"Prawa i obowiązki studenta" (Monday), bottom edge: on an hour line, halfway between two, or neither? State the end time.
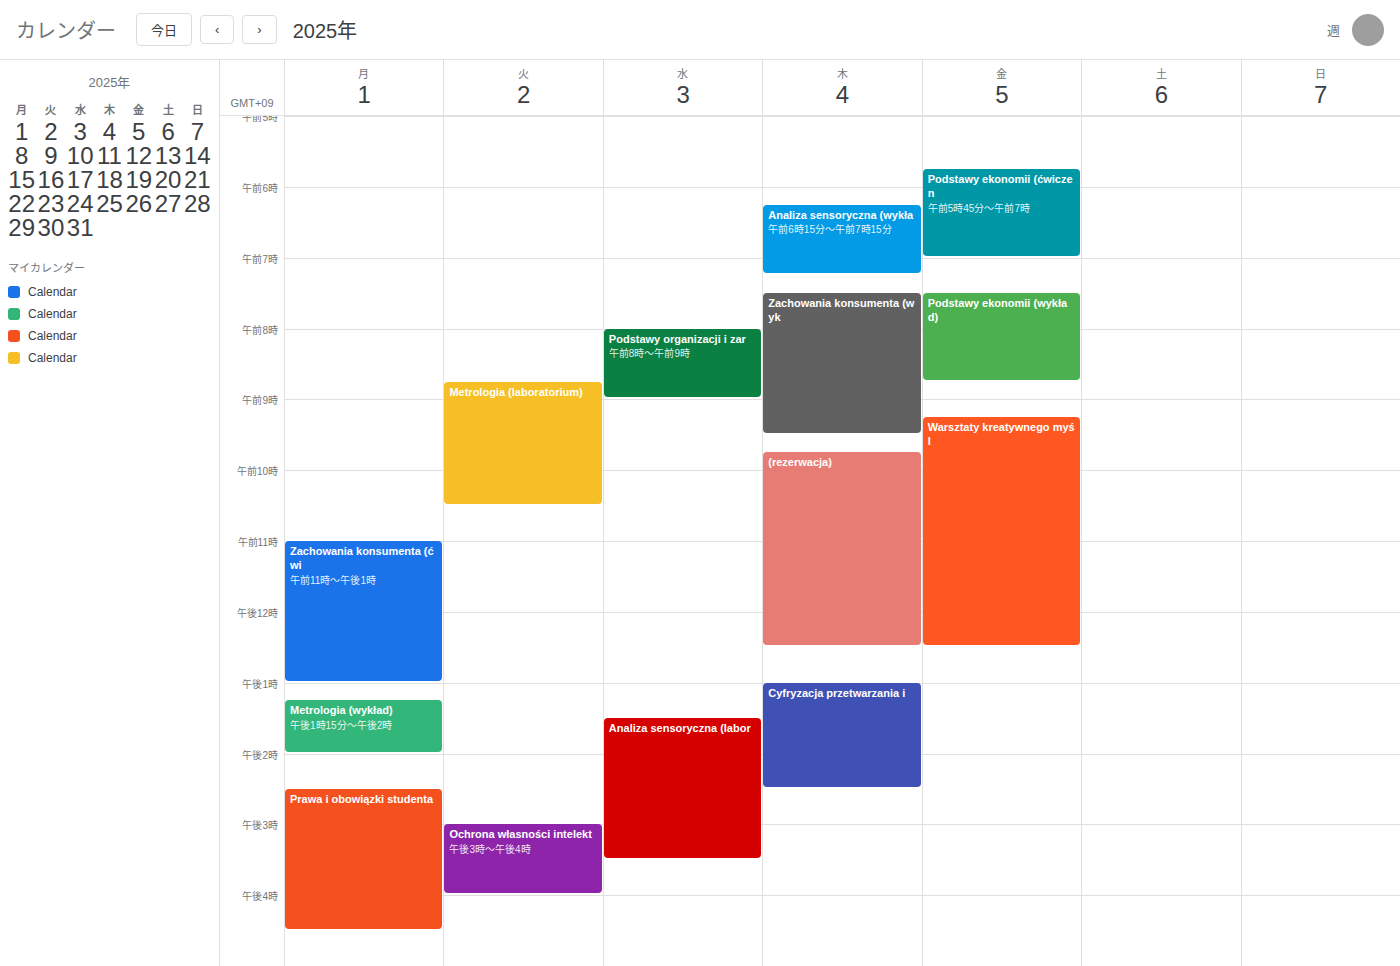
16:30 -- halfway between the 16:00 and 17:00 lines.